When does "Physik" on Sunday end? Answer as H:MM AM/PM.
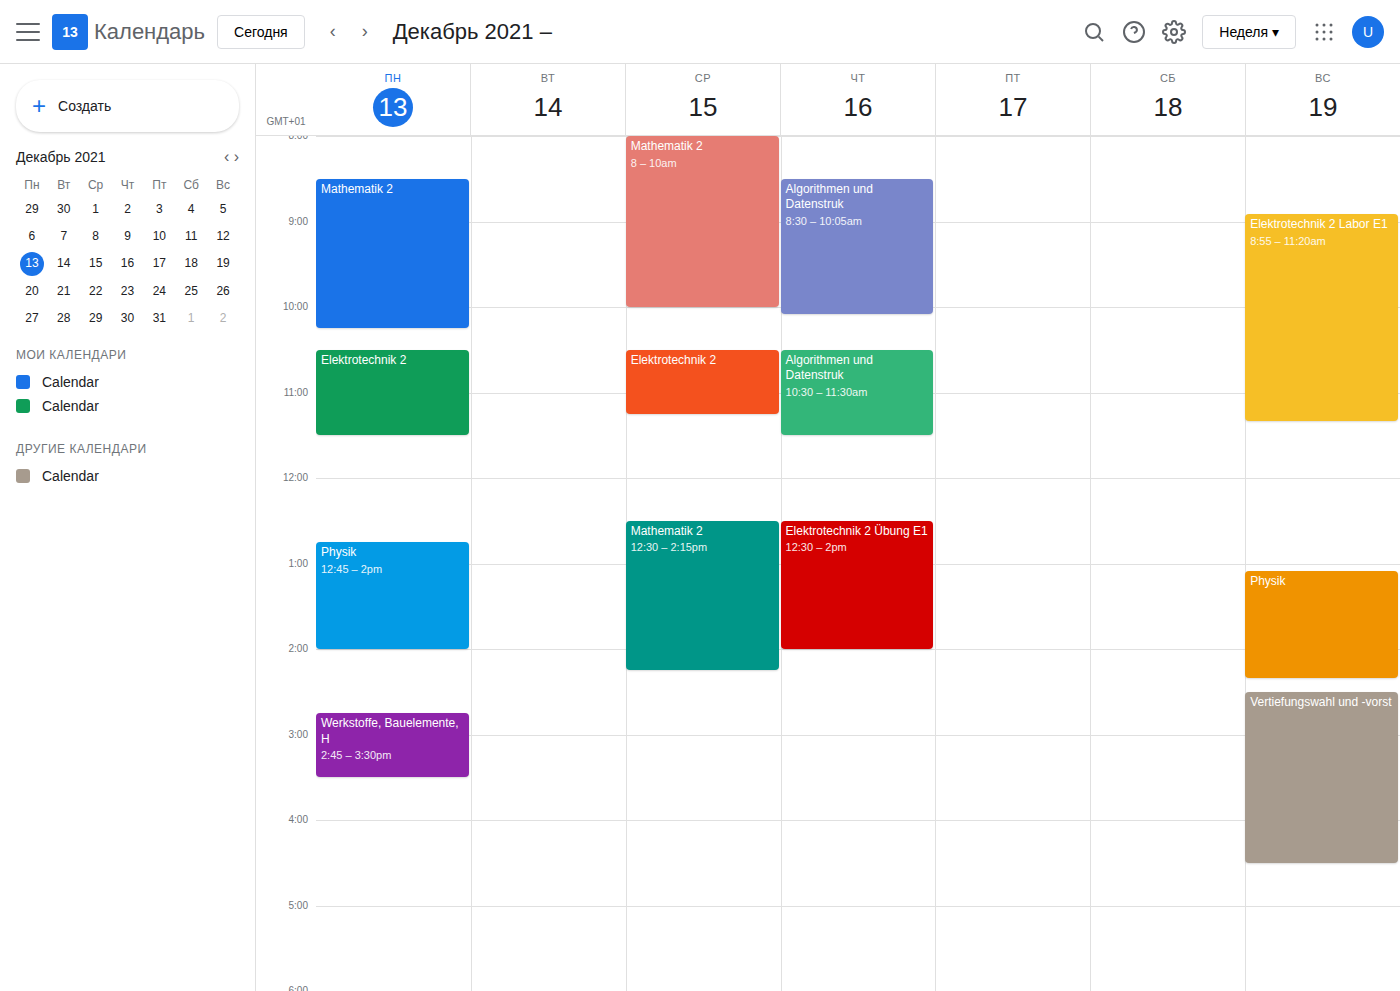
2:20 PM